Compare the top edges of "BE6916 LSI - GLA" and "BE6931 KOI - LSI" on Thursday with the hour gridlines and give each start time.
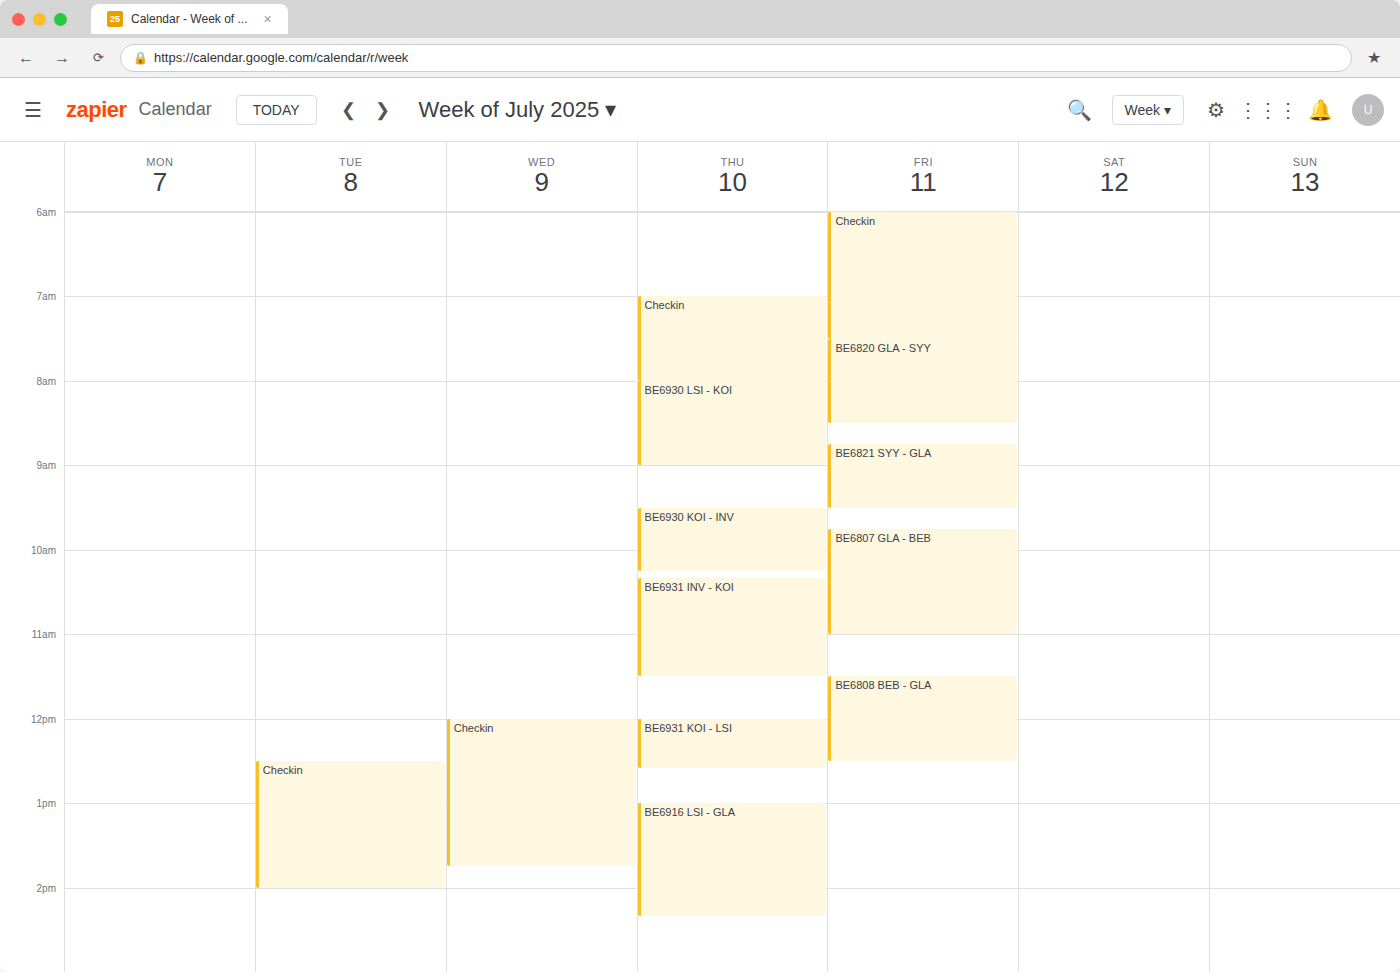
"BE6916 LSI - GLA": 1:00 PM, exactly on the 1 PM line. "BE6931 KOI - LSI": 12:00 PM, exactly on the 12 PM line.